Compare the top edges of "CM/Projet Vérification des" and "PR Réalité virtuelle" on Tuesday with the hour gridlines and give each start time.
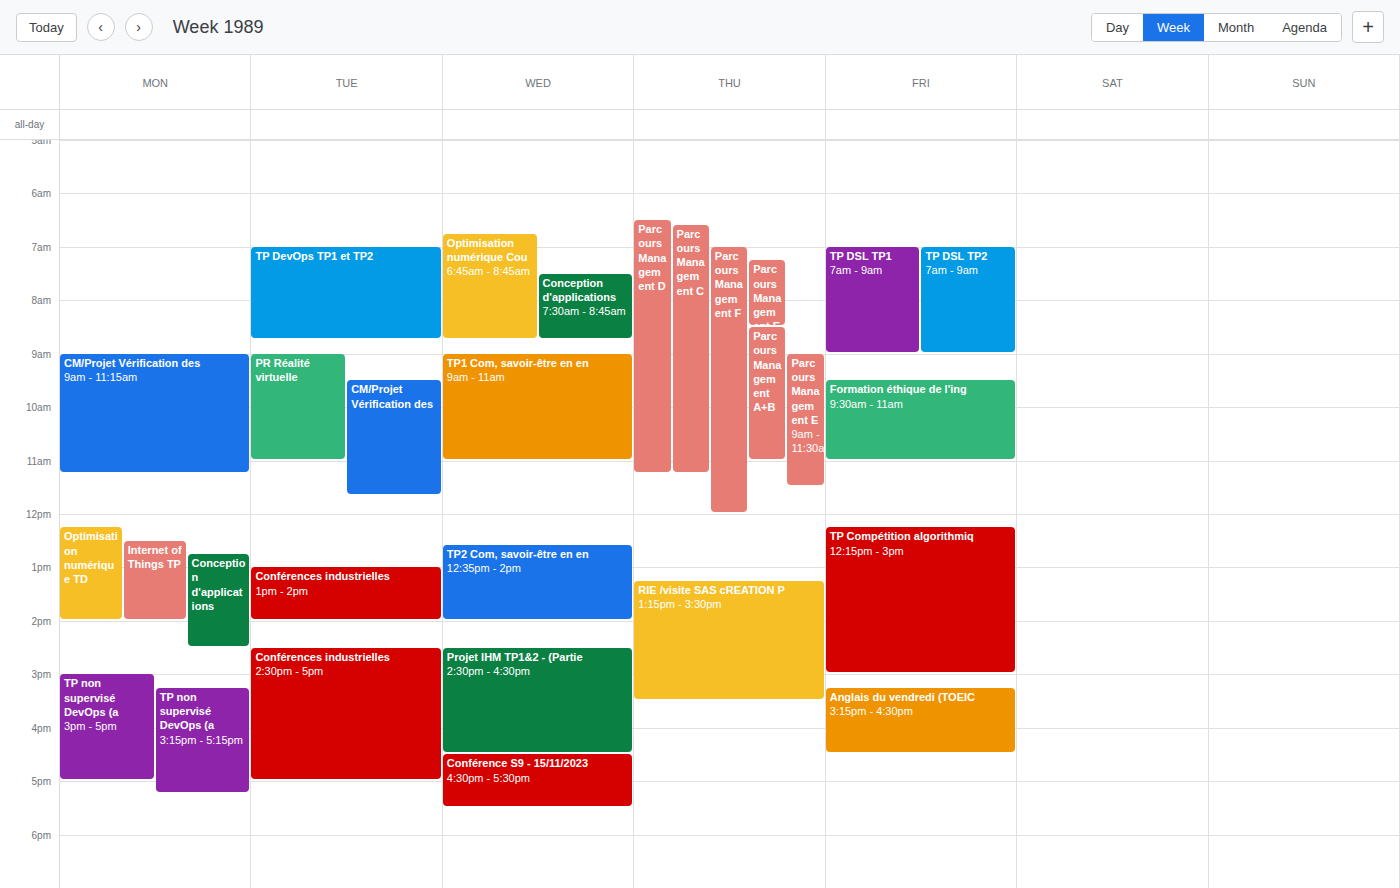
"CM/Projet Vérification des": 9:30 AM, halfway between the 9 AM and 10 AM lines. "PR Réalité virtuelle": 9:00 AM, exactly on the 9 AM line.